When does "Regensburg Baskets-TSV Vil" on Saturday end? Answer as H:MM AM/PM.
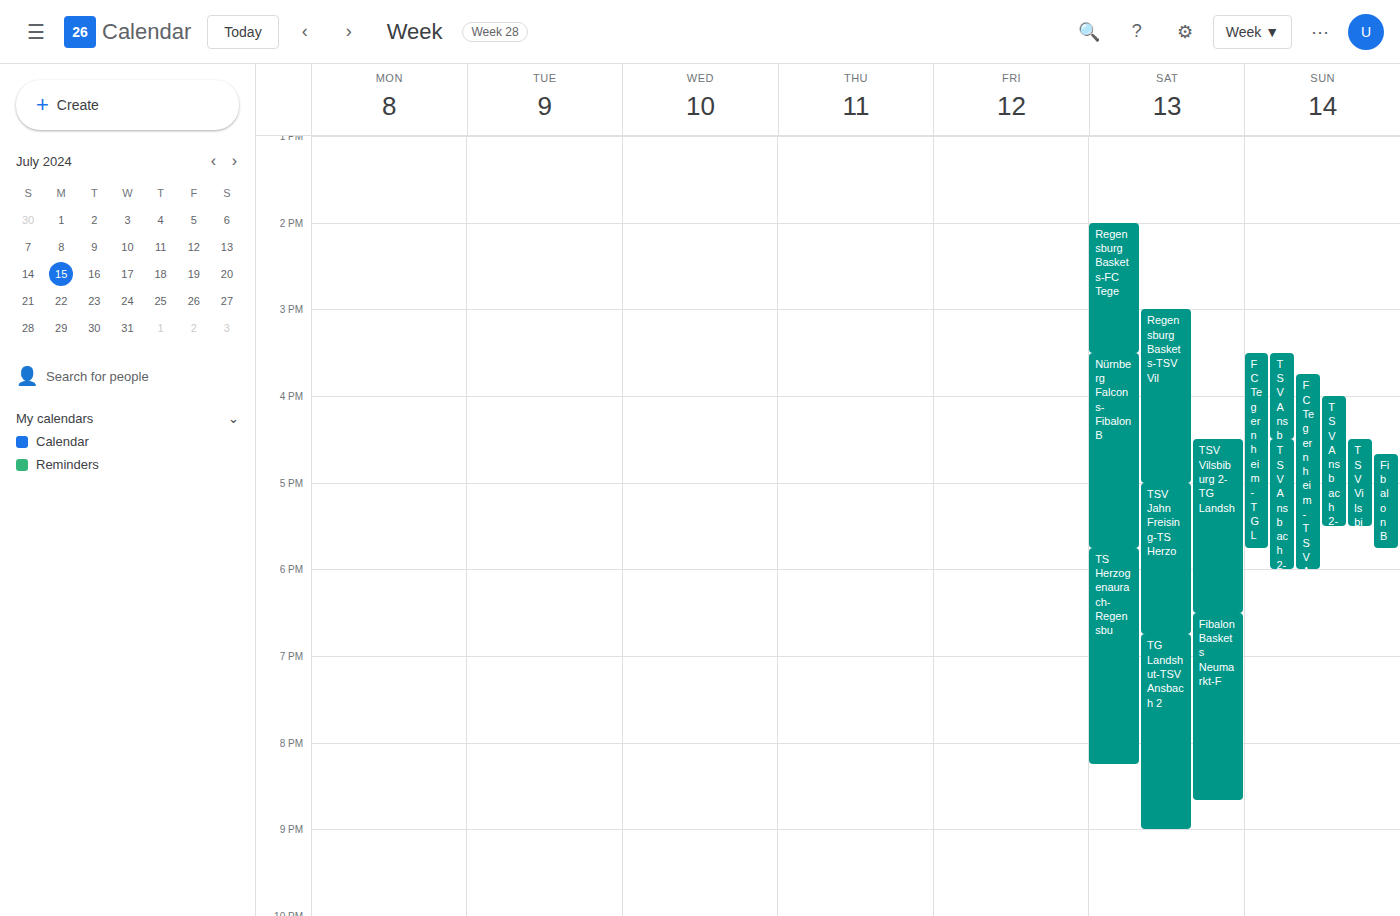
5:00 PM